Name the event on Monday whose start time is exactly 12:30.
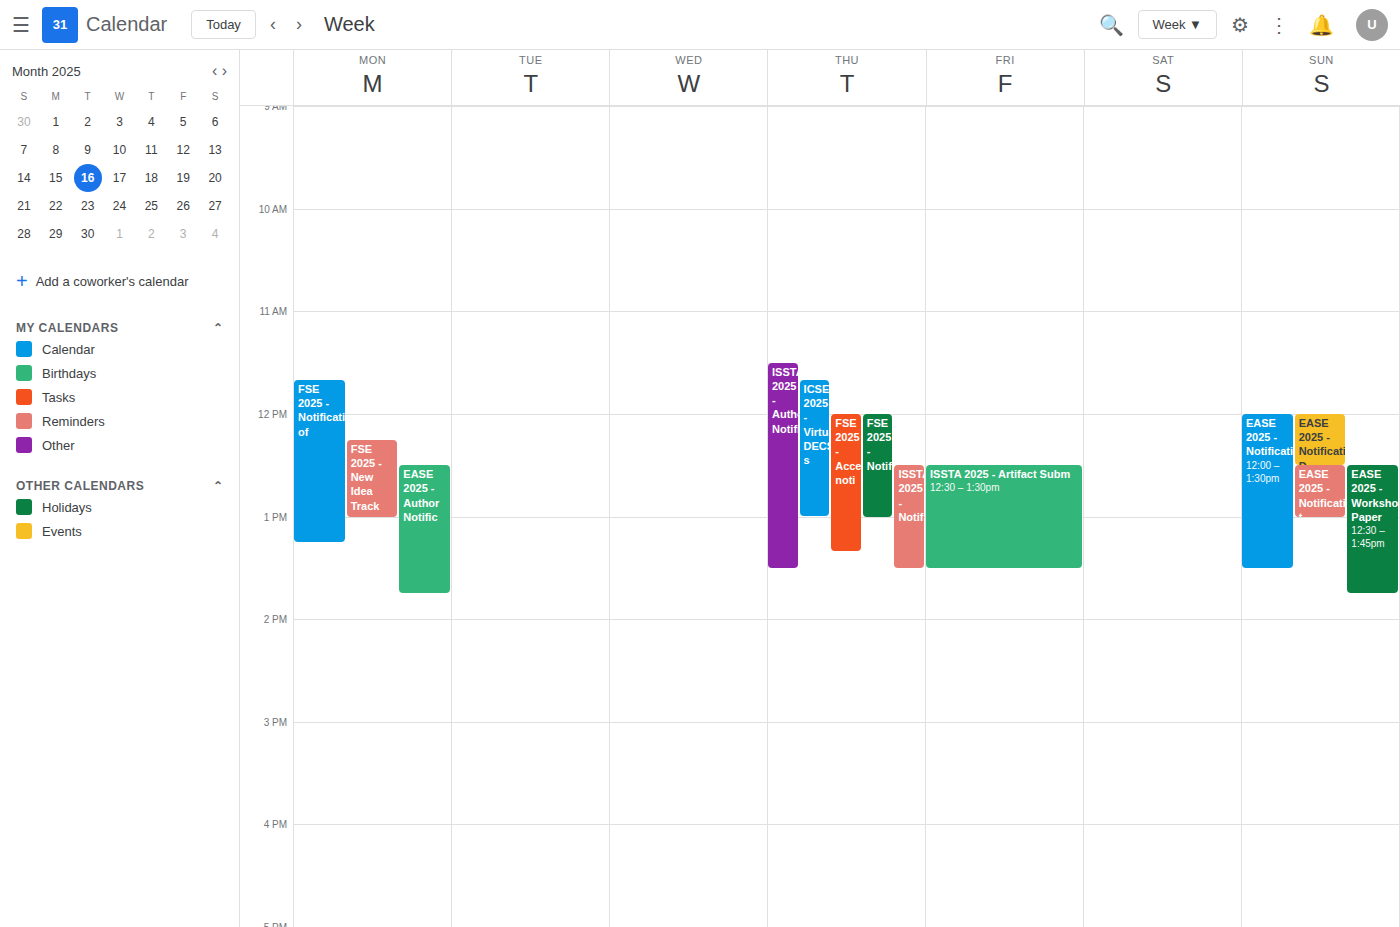
"EASE 2025 - Author Notific"